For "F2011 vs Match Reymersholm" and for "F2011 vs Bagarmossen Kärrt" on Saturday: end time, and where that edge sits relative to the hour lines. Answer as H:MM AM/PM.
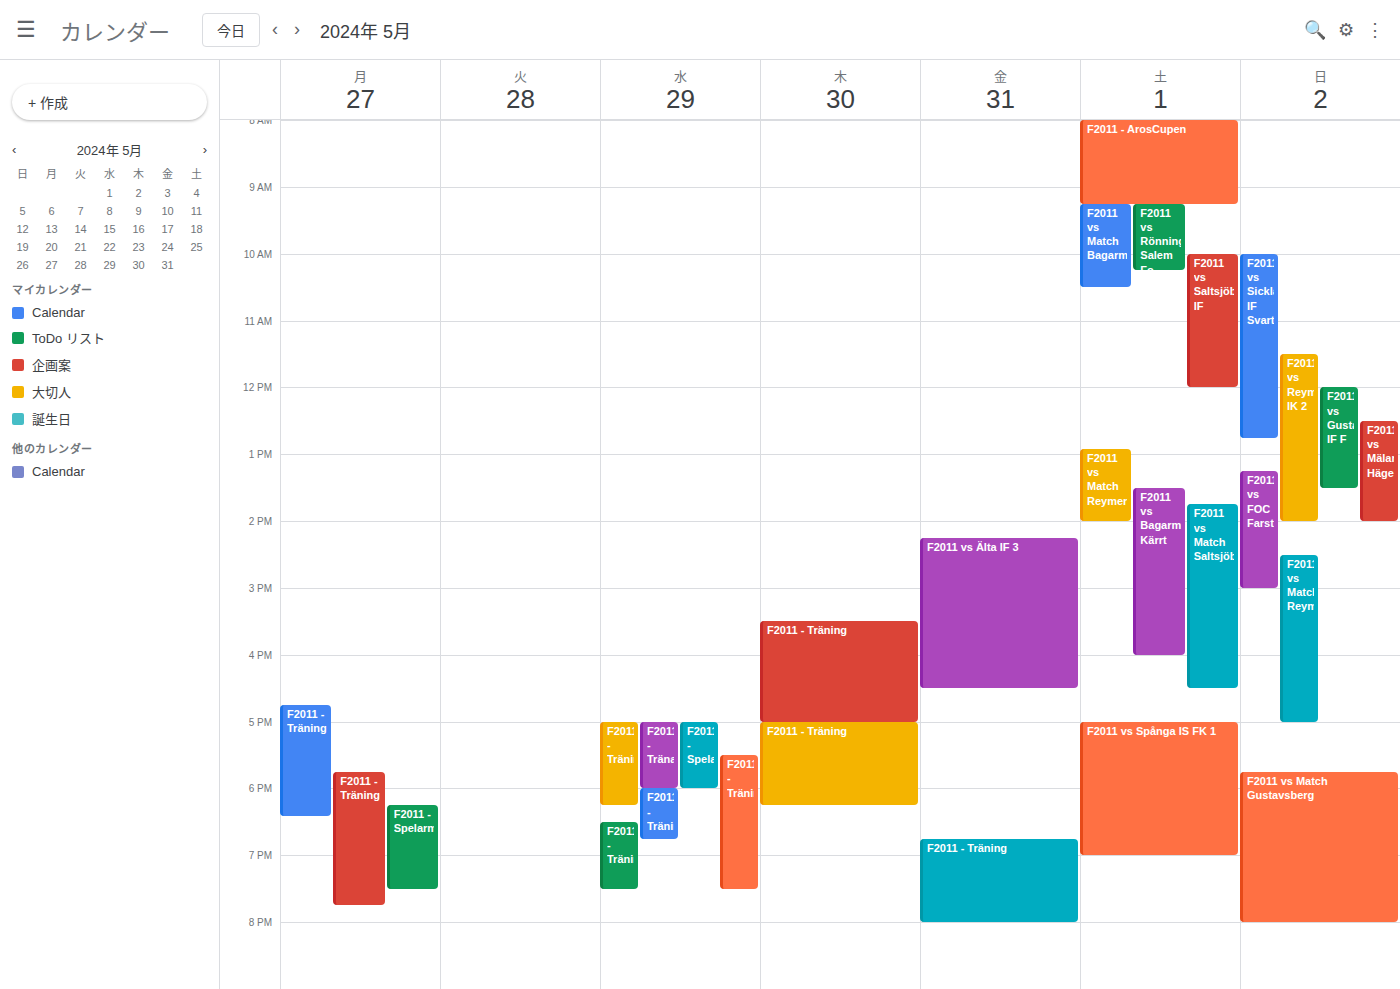
"F2011 vs Match Reymersholm": 2:00 PM, exactly on the 2 PM line. "F2011 vs Bagarmossen Kärrt": 4:00 PM, exactly on the 4 PM line.